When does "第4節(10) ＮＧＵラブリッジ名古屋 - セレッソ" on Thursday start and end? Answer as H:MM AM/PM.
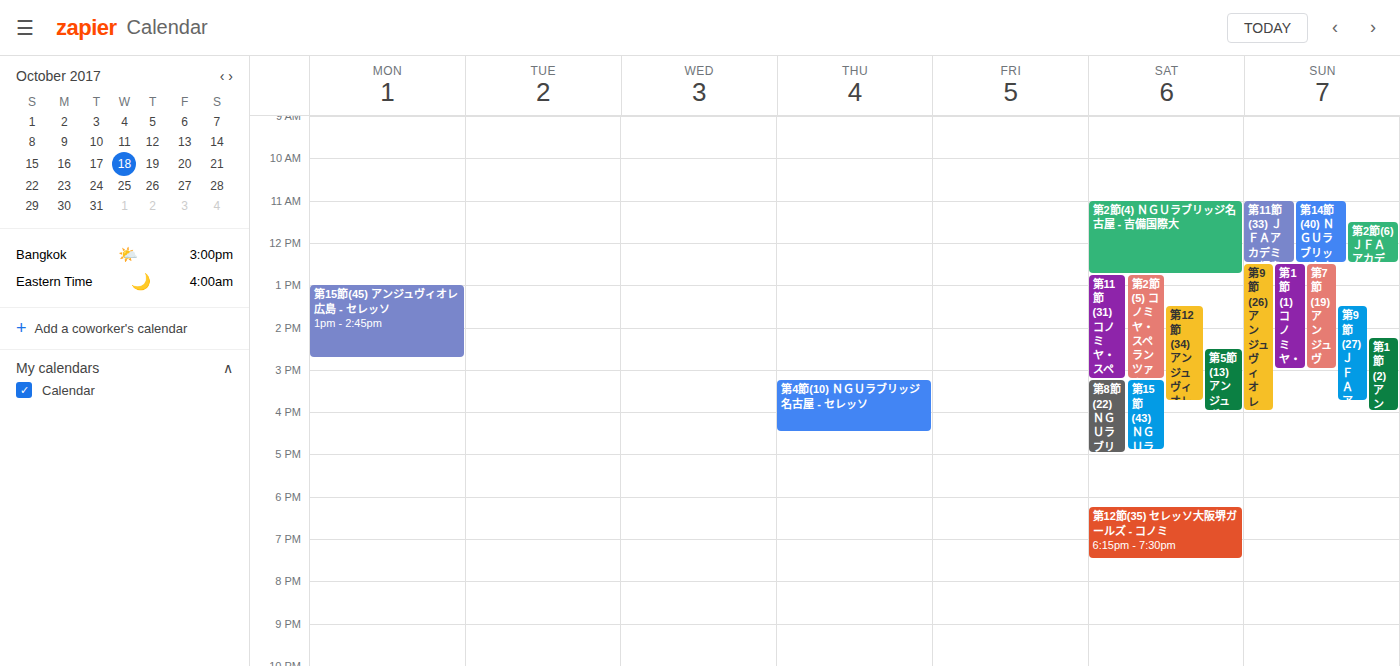
3:15 PM to 4:30 PM